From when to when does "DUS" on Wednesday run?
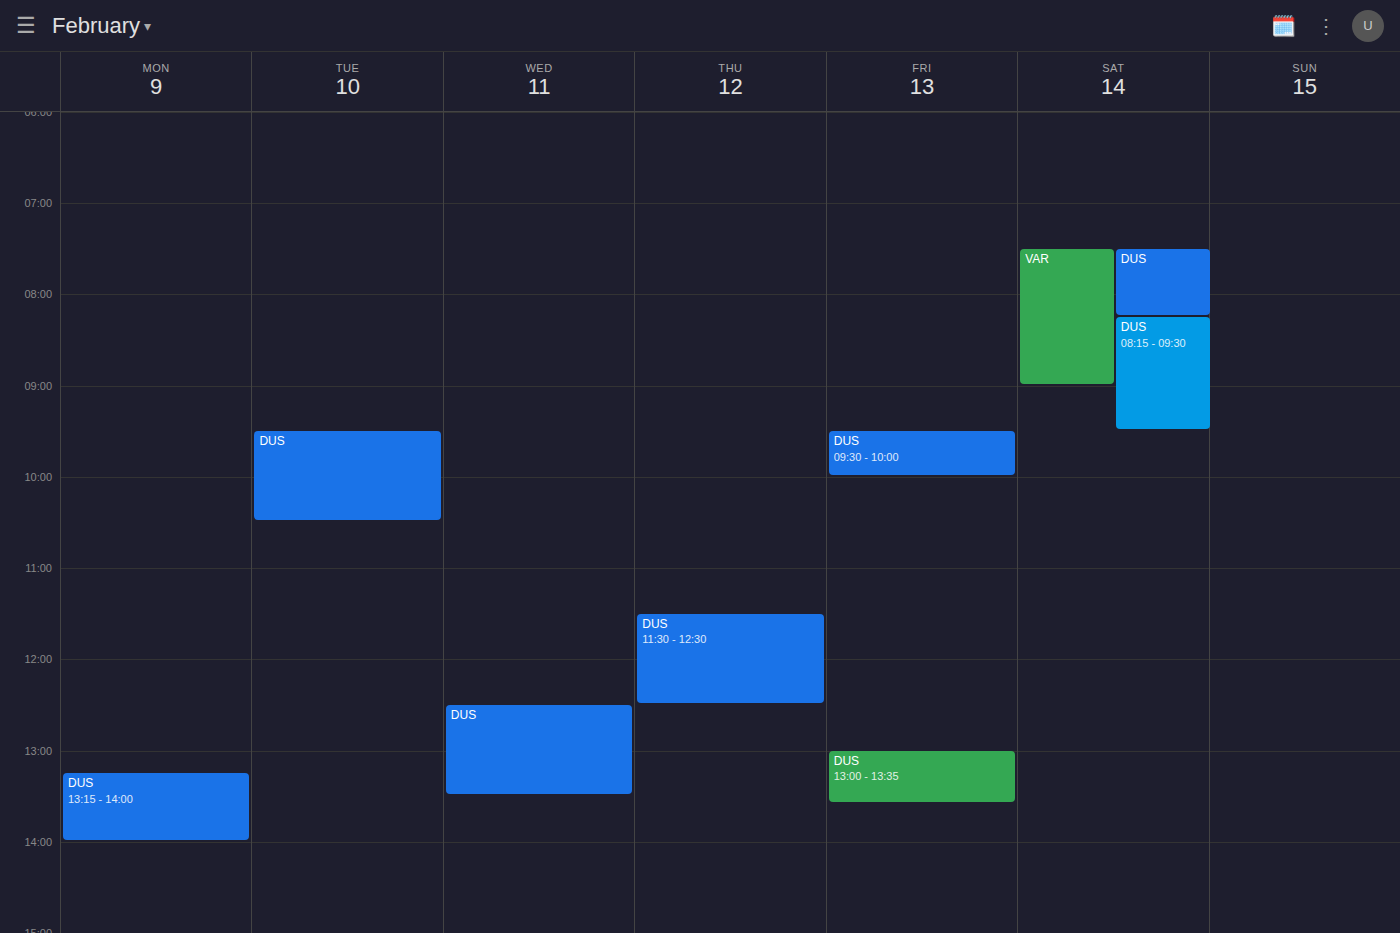
12:30 PM to 1:30 PM